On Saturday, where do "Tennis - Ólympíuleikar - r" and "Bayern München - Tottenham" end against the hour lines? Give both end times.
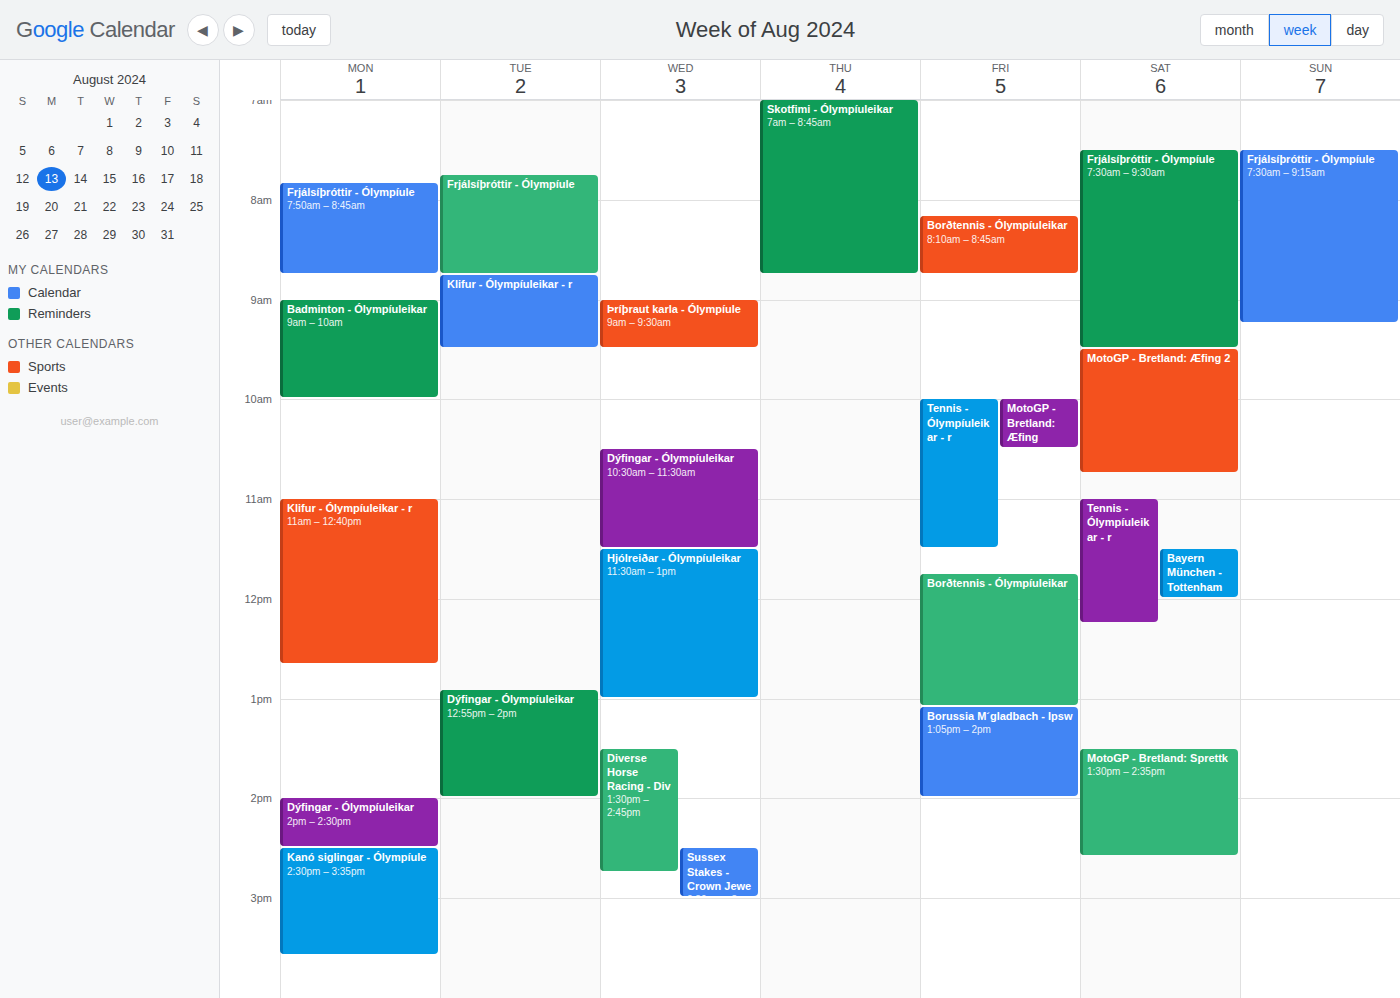
"Tennis - Ólympíuleikar - r": 12:15 PM, neither: a quarter of the way from the 12 PM line to the 1 PM line. "Bayern München - Tottenham": 12:00 PM, exactly on the 12 PM line.